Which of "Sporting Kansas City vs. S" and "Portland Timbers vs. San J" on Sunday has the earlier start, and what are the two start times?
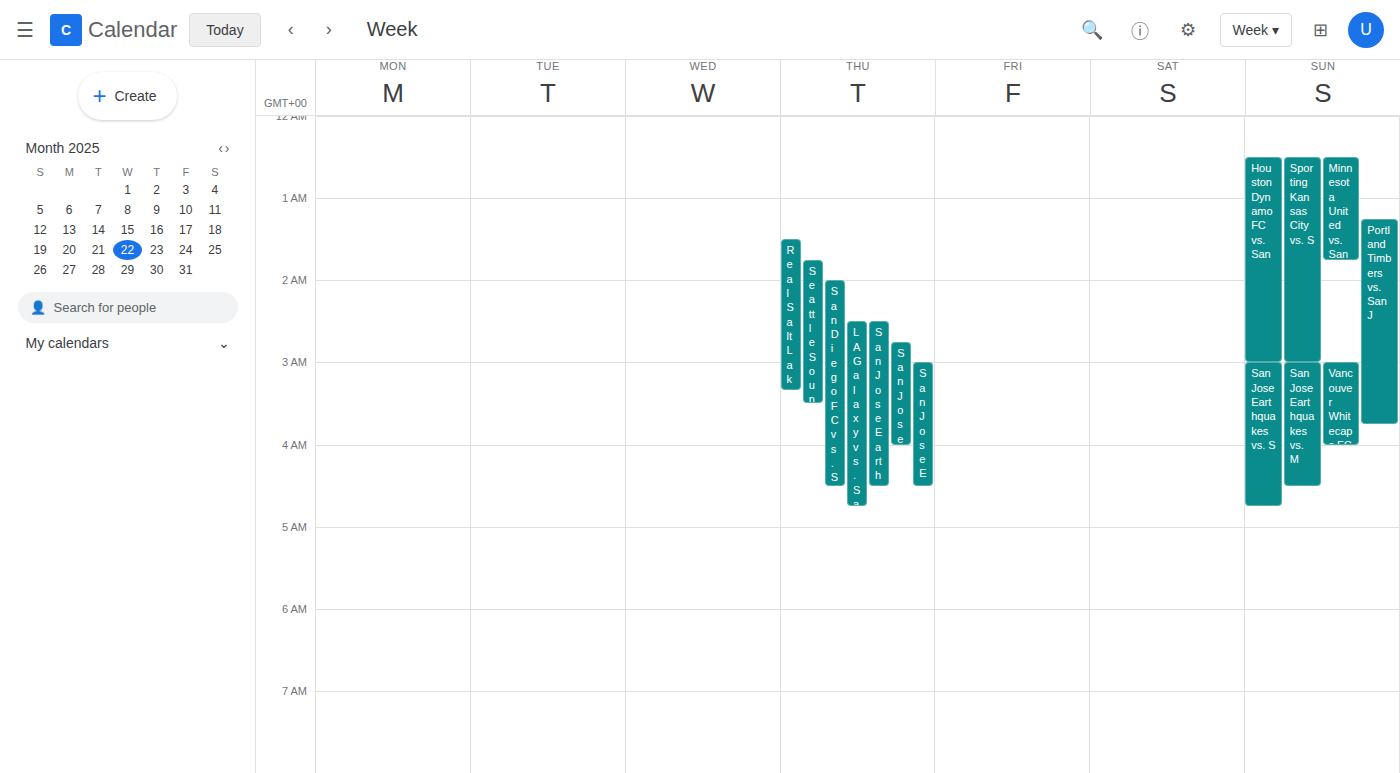
"Sporting Kansas City vs. S" 12:30 AM; "Portland Timbers vs. San J" 1:15 AM.